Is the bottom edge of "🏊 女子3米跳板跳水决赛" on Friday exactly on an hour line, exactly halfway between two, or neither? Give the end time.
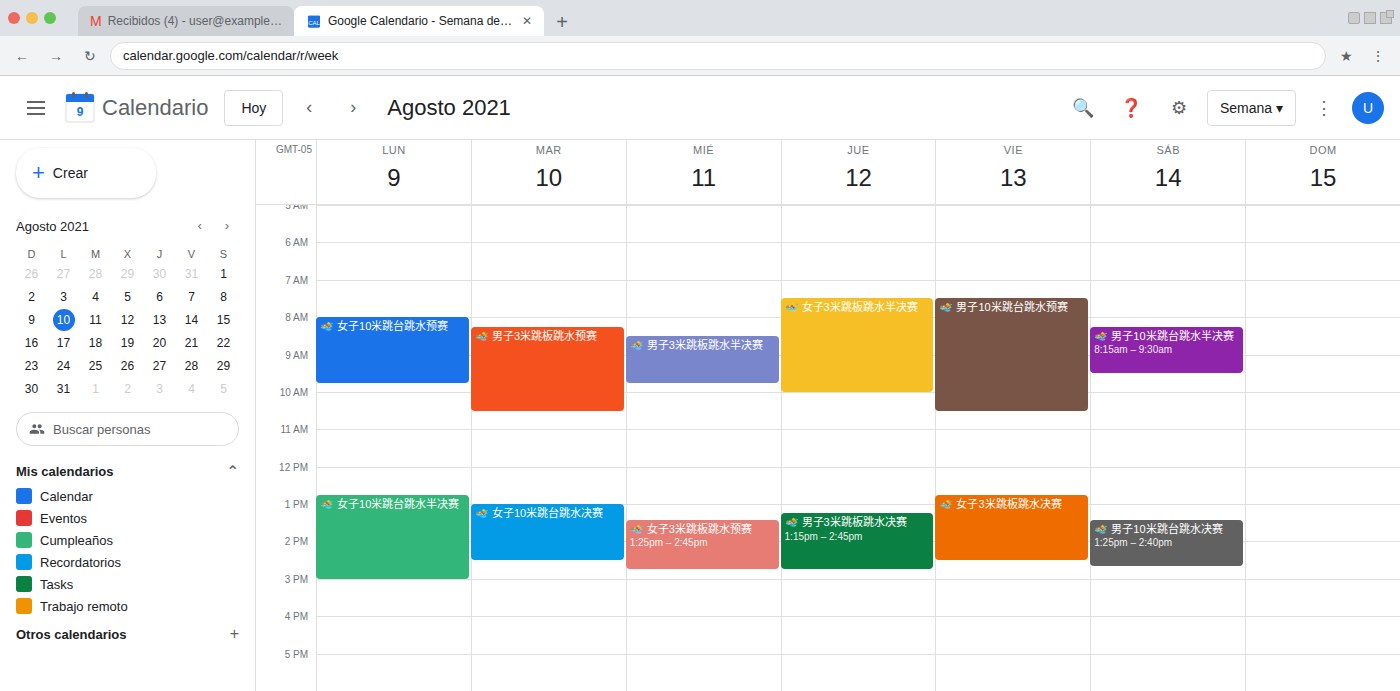
14:30 -- halfway between the 14:00 and 15:00 lines.